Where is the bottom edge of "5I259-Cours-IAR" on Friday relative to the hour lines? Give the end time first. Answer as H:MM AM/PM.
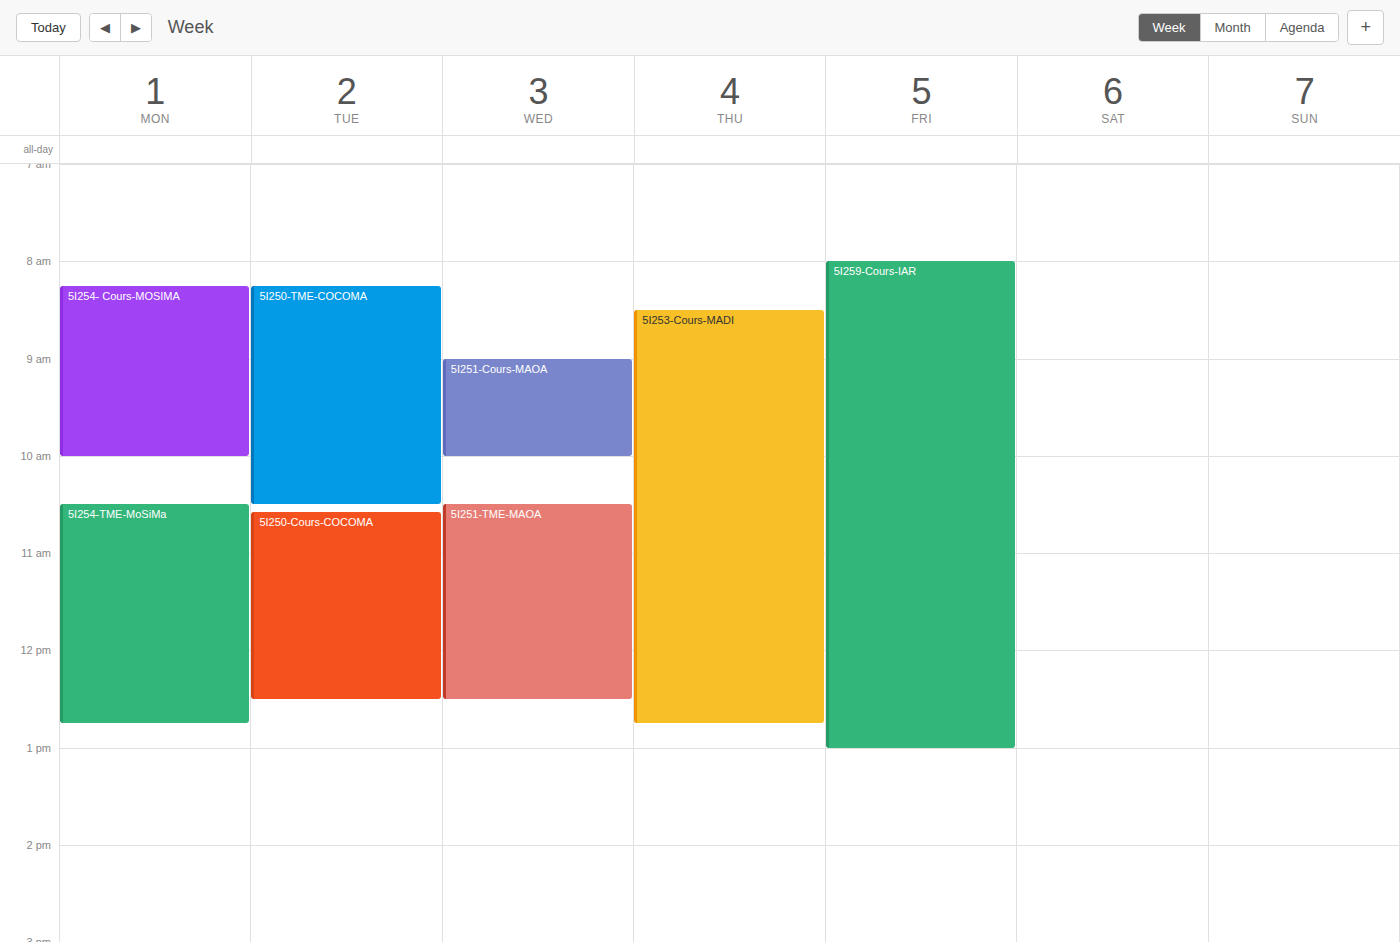
1:00 PM -- exactly on the 1 PM line.